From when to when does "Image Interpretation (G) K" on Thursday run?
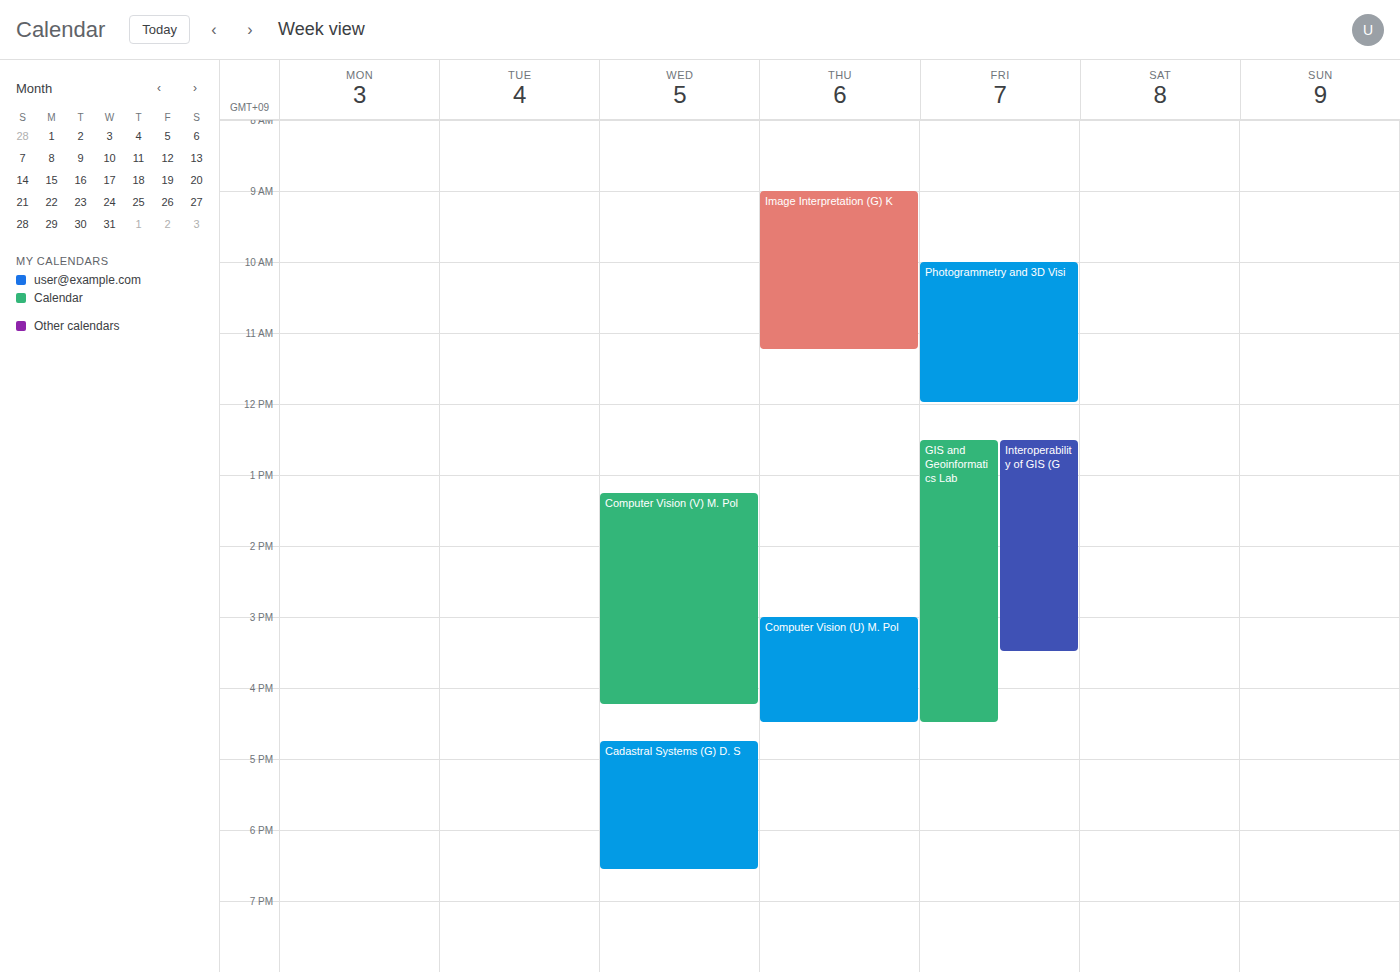
9:00 AM to 11:15 AM